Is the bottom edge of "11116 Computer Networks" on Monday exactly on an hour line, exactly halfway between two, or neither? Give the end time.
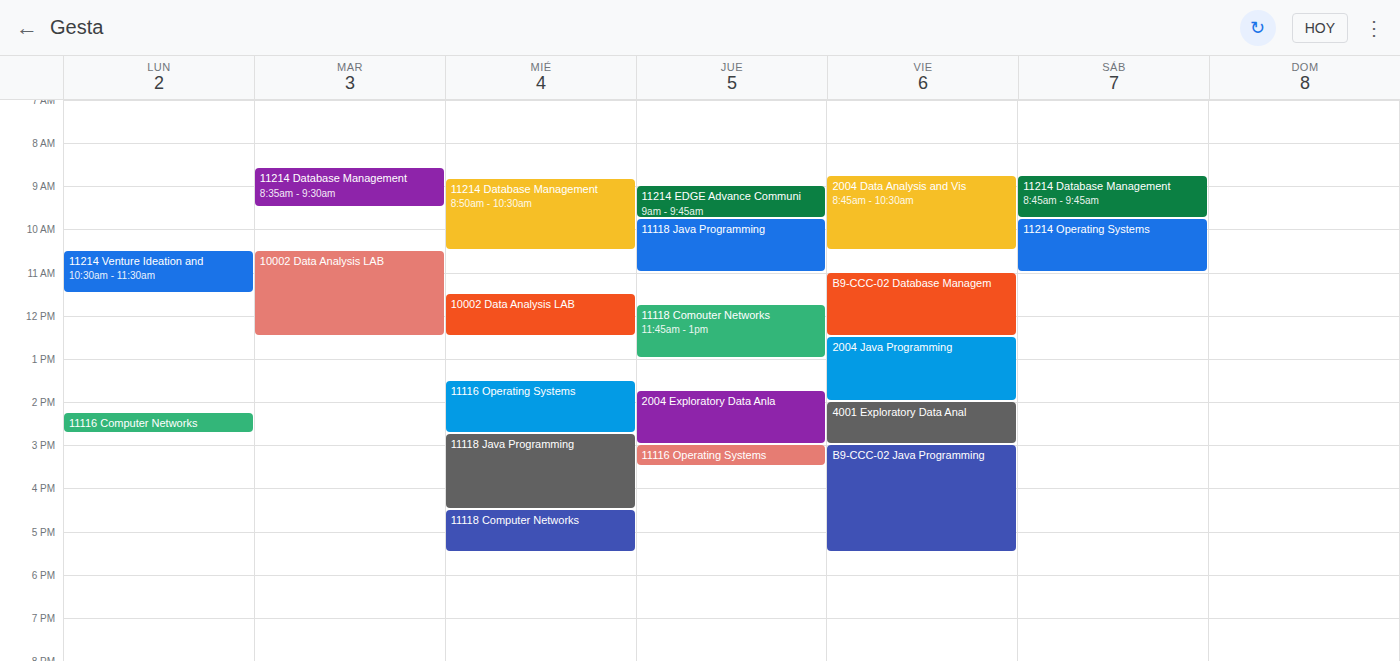
14:45 -- neither: three quarters of the way from the 14:00 line to the 15:00 line.